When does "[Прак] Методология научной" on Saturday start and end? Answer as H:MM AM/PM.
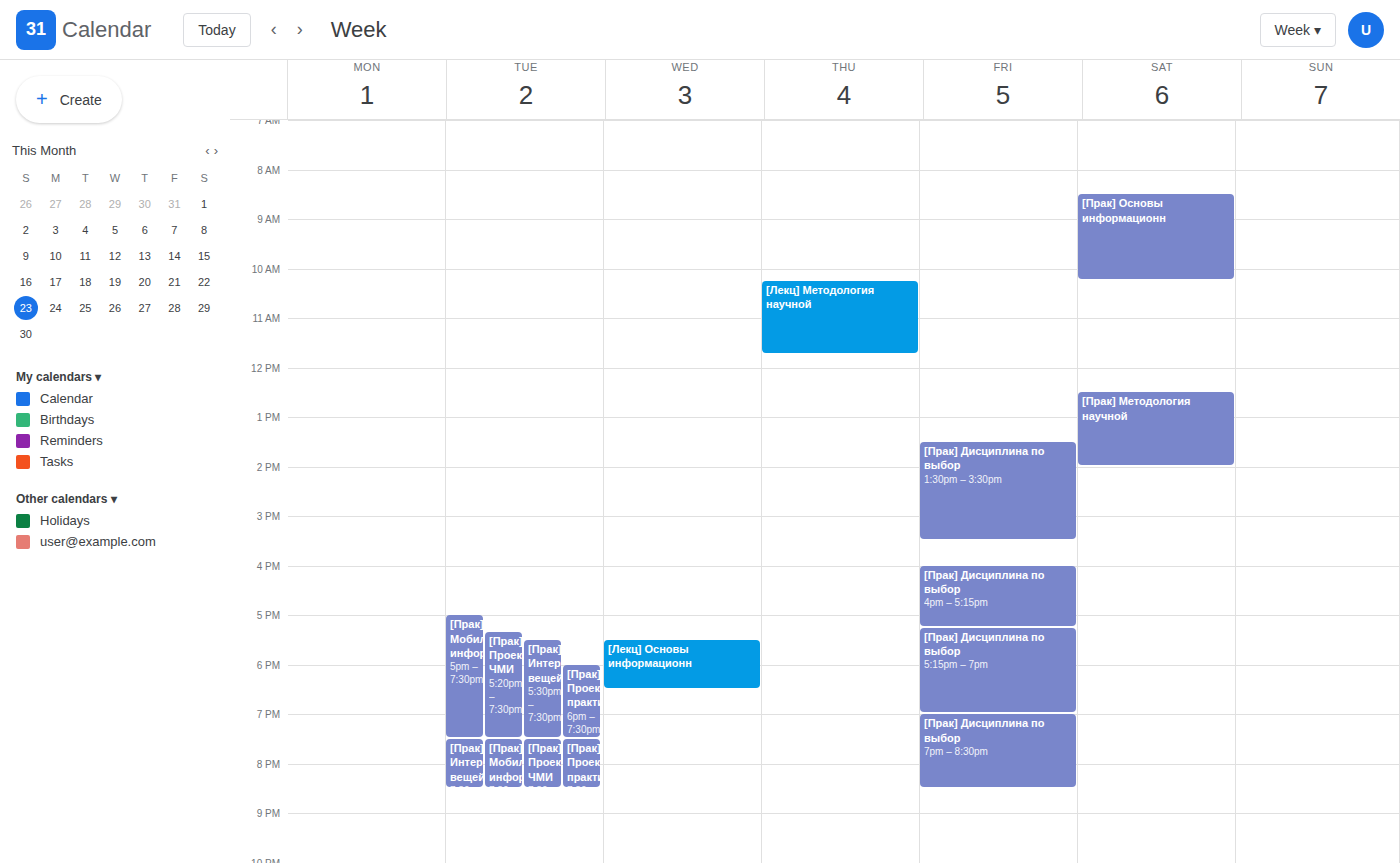
12:30 PM to 2:00 PM